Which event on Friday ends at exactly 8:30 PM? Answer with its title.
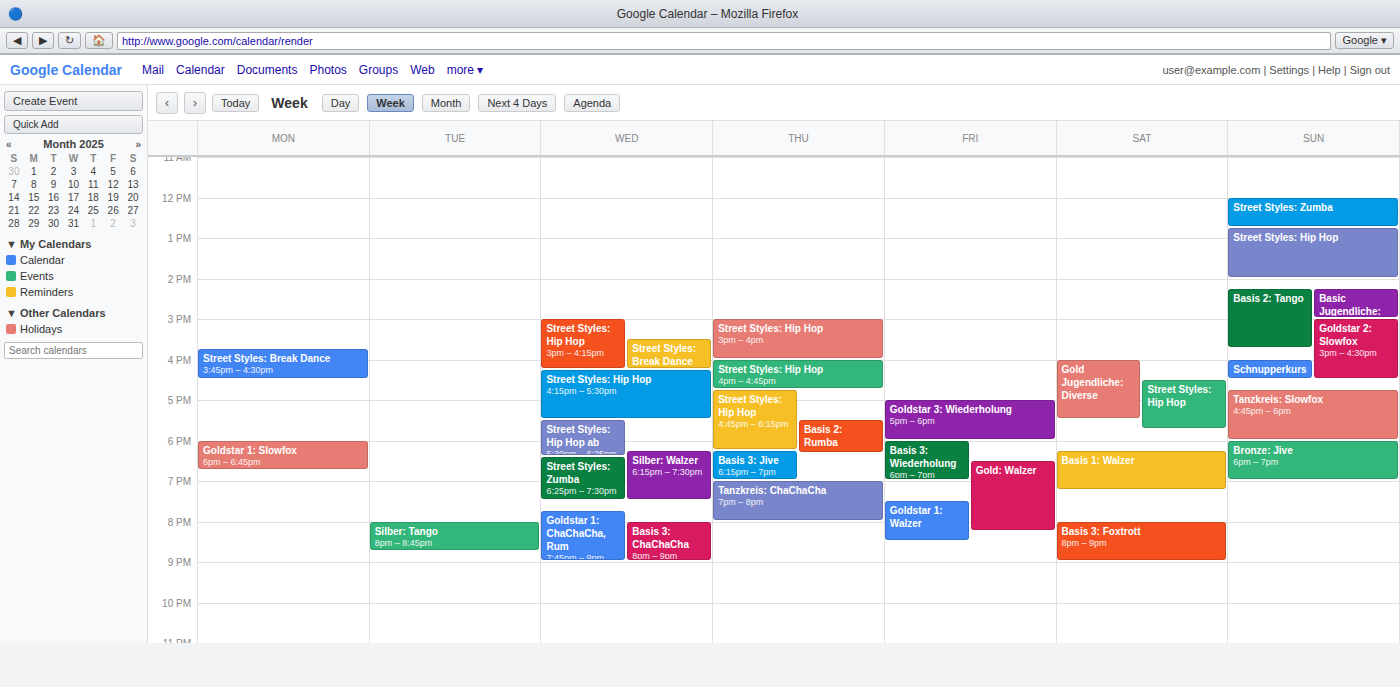
"Goldstar 1: Walzer"